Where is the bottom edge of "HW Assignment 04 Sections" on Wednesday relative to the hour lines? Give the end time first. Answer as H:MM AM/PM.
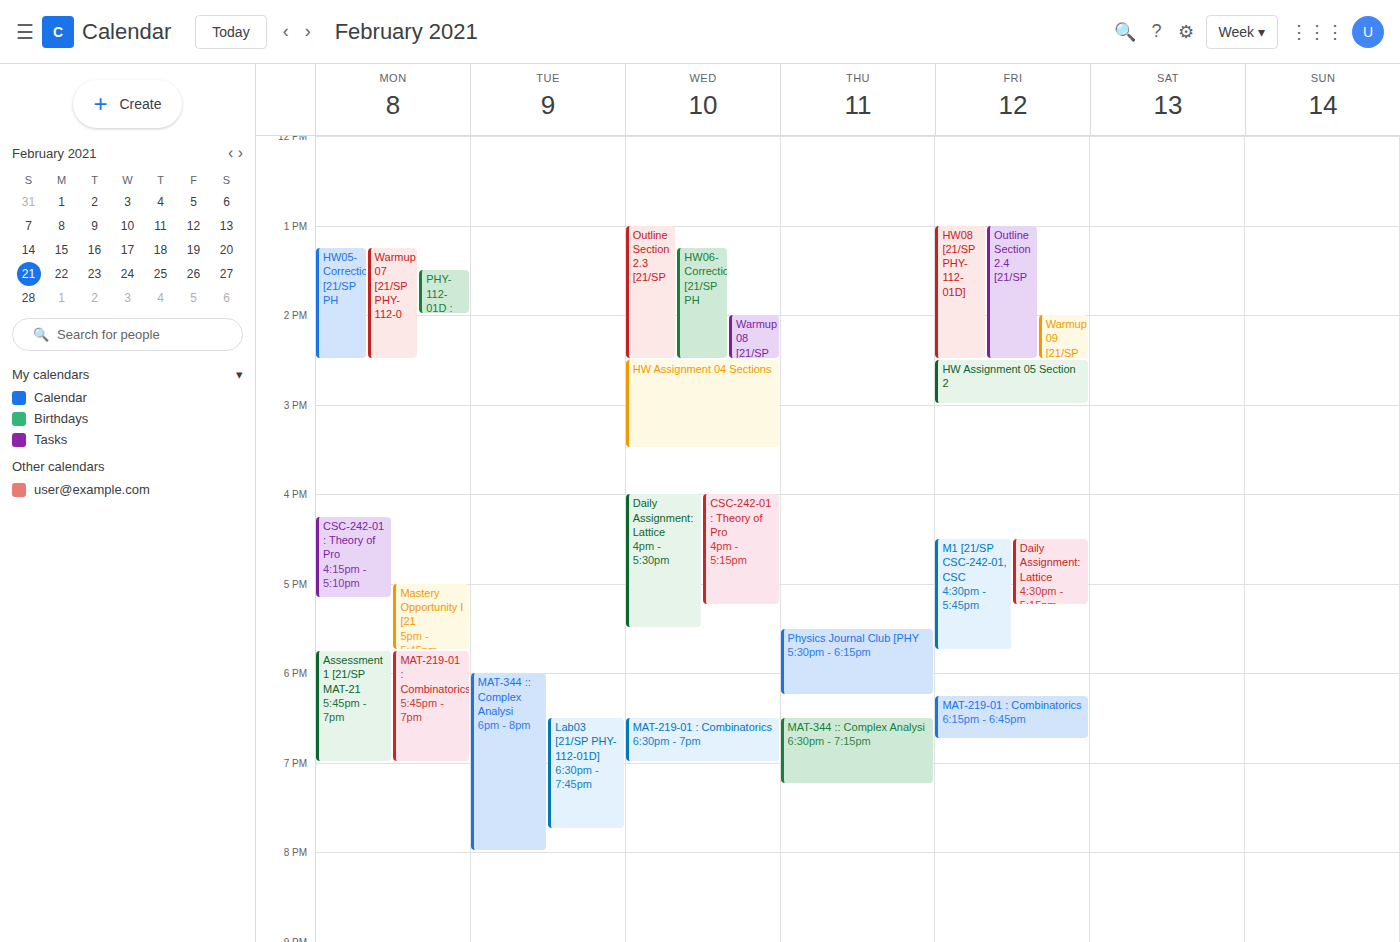
3:30 PM -- halfway between the 3 PM and 4 PM lines.